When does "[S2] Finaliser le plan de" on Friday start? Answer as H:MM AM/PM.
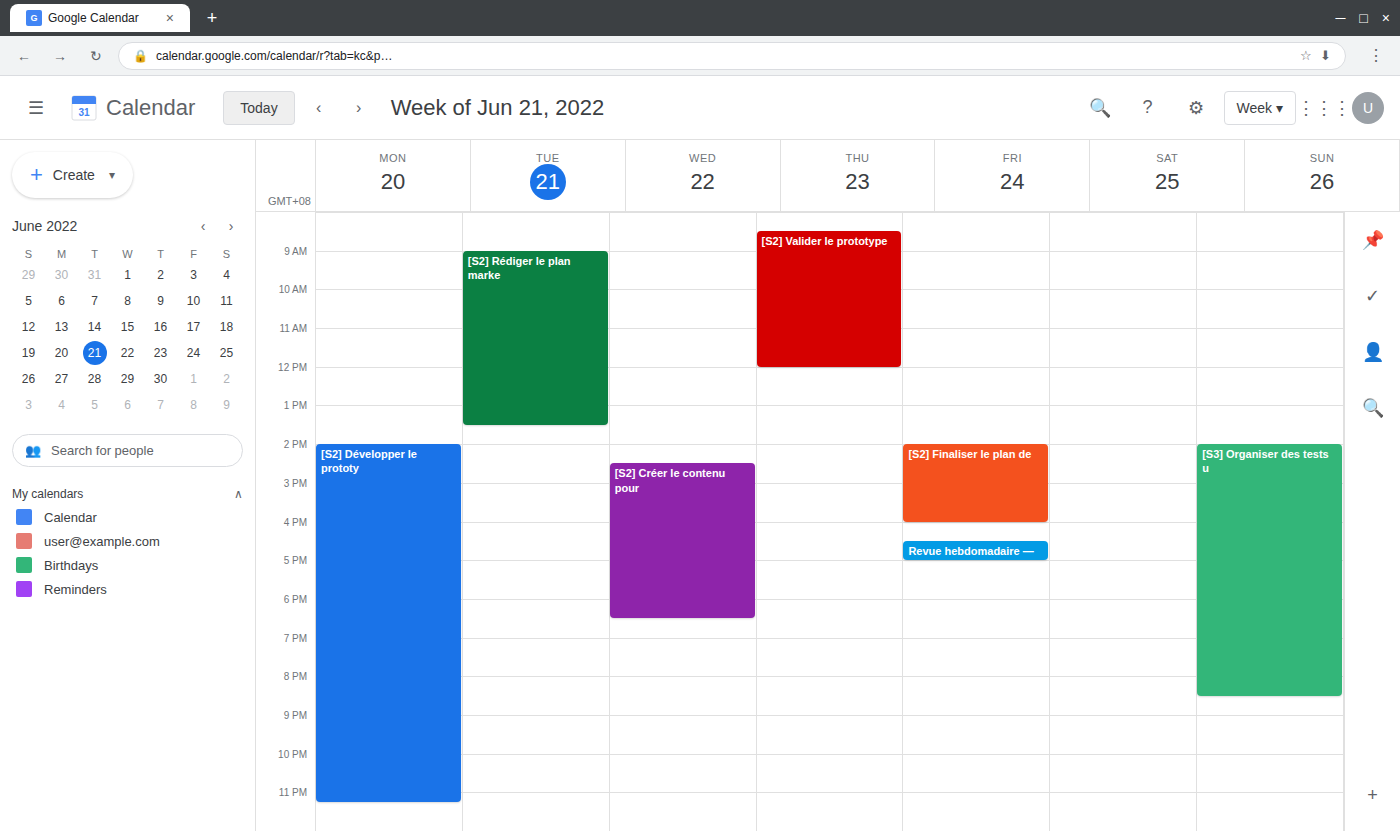
2:00 PM